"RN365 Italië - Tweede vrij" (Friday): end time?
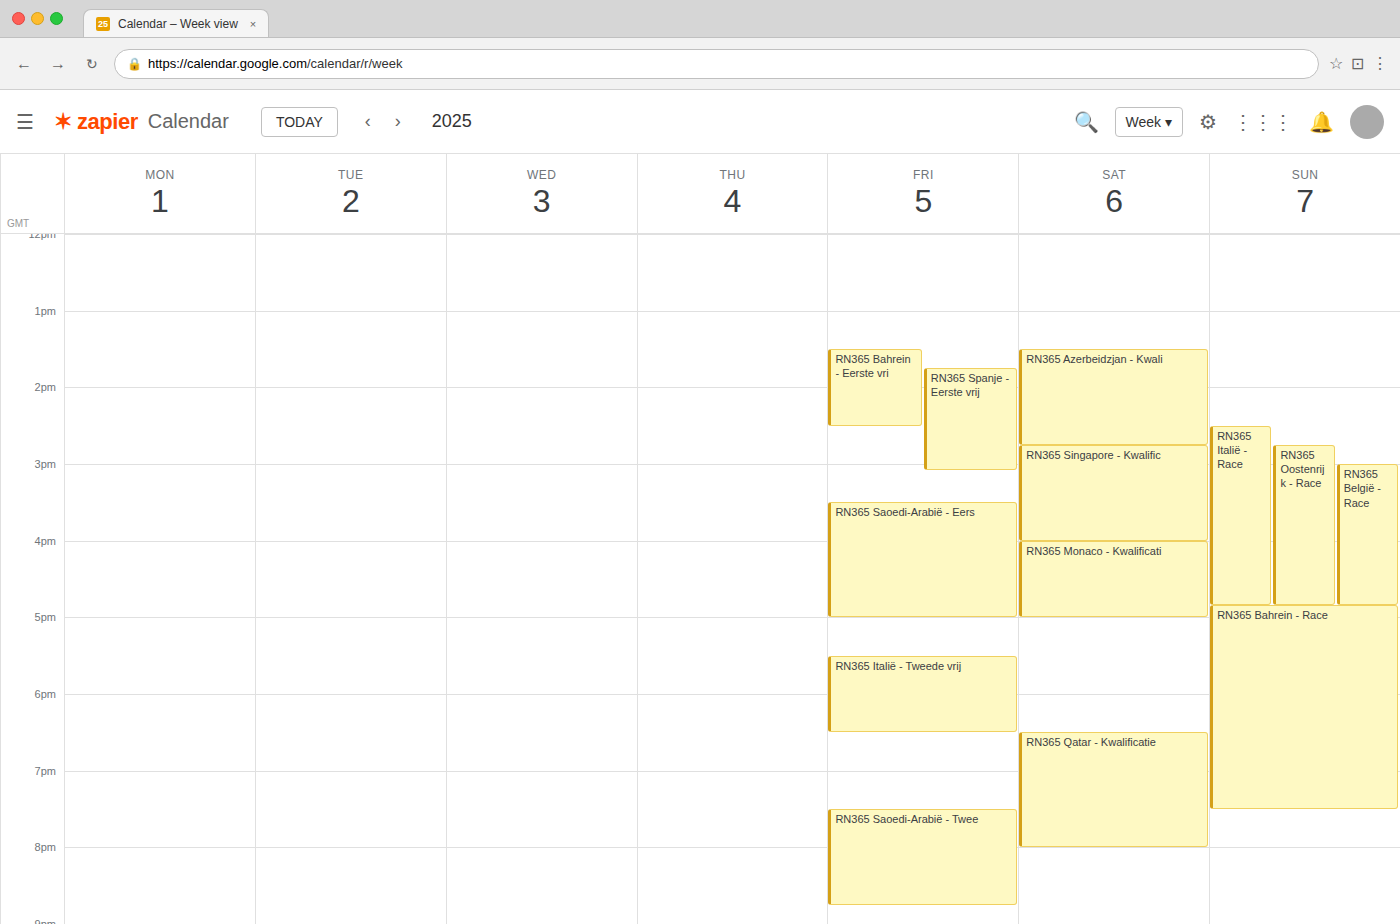
6:30 PM